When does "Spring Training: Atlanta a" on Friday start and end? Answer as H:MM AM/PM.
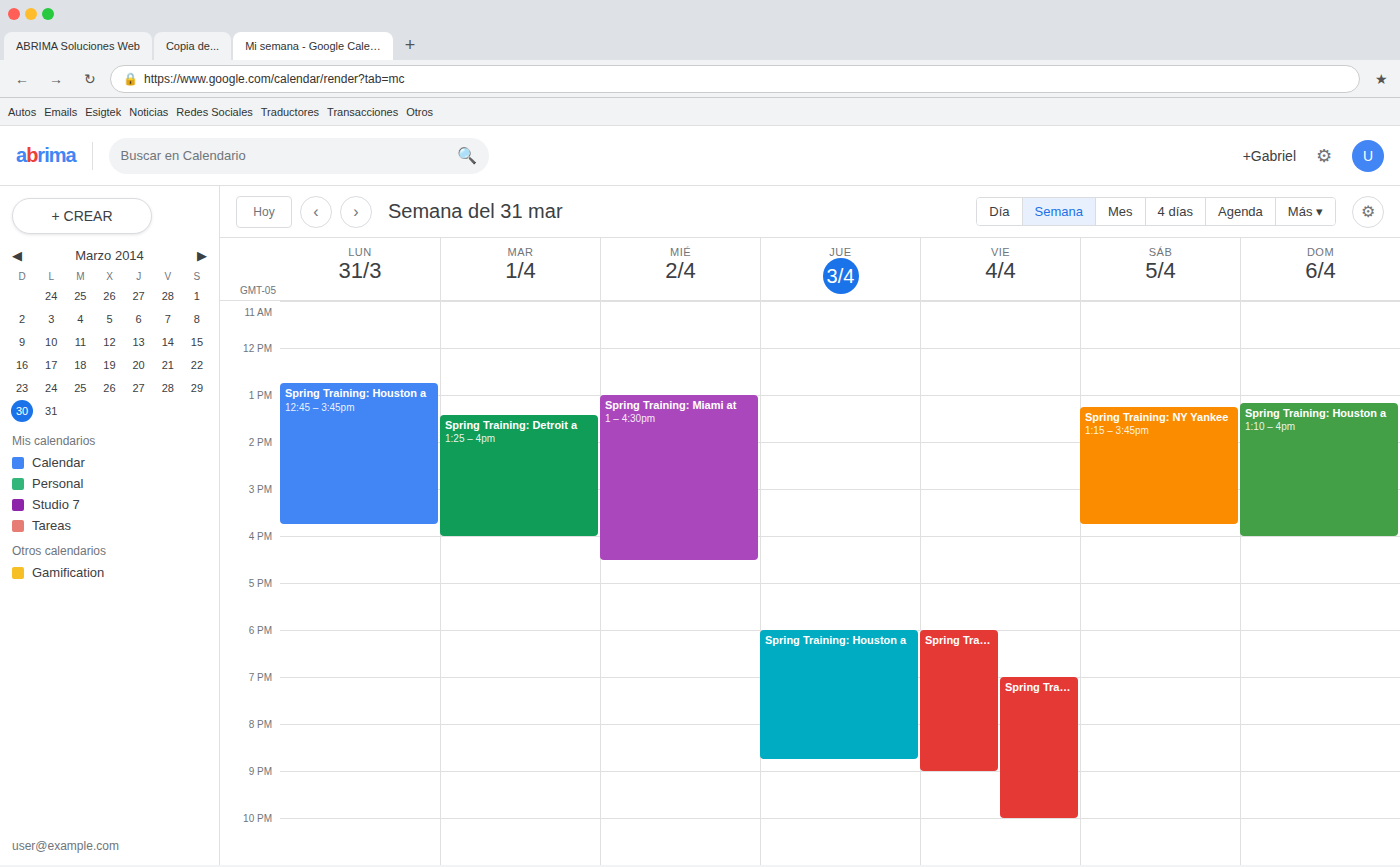
7:00 PM to 10:00 PM